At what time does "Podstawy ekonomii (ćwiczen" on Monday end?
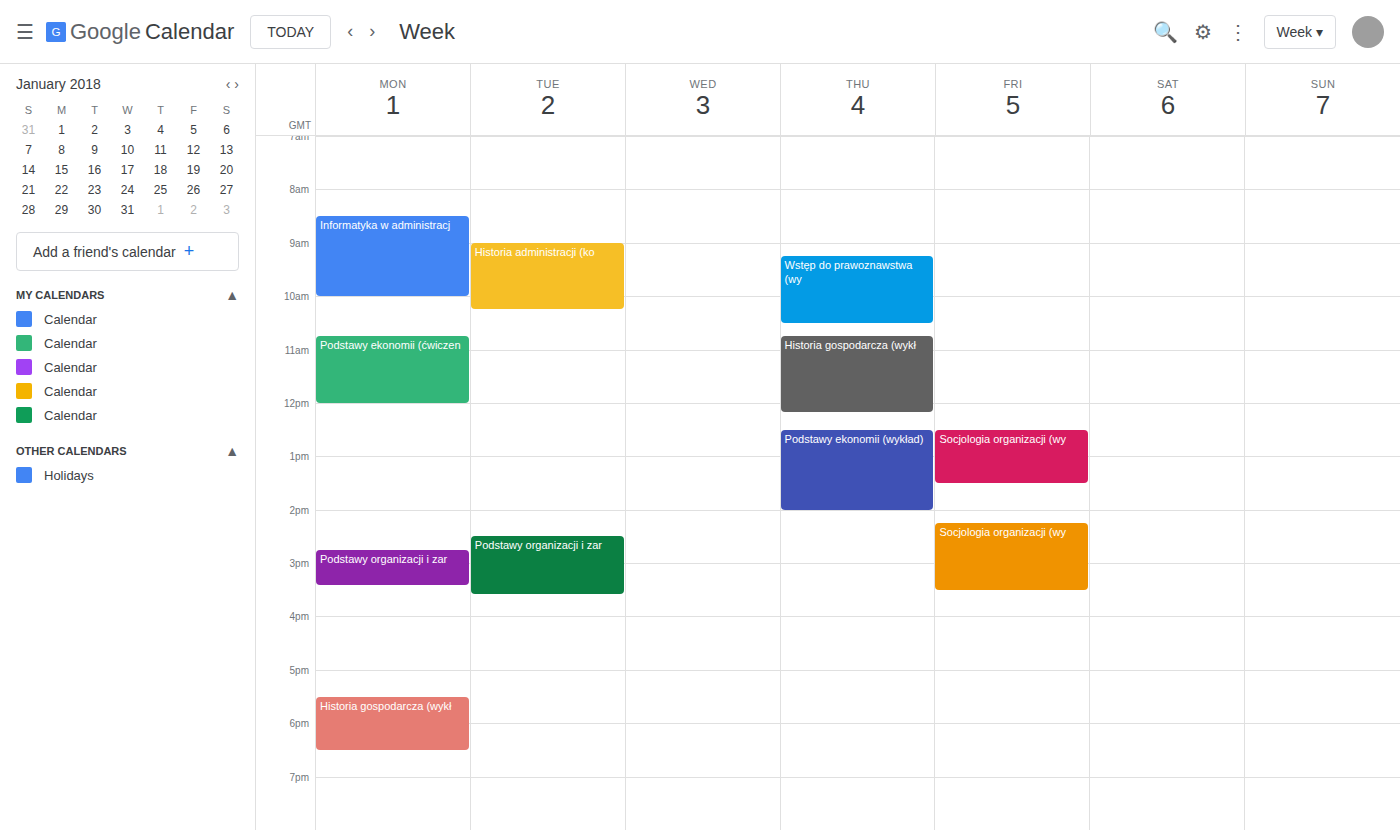
12:00 PM